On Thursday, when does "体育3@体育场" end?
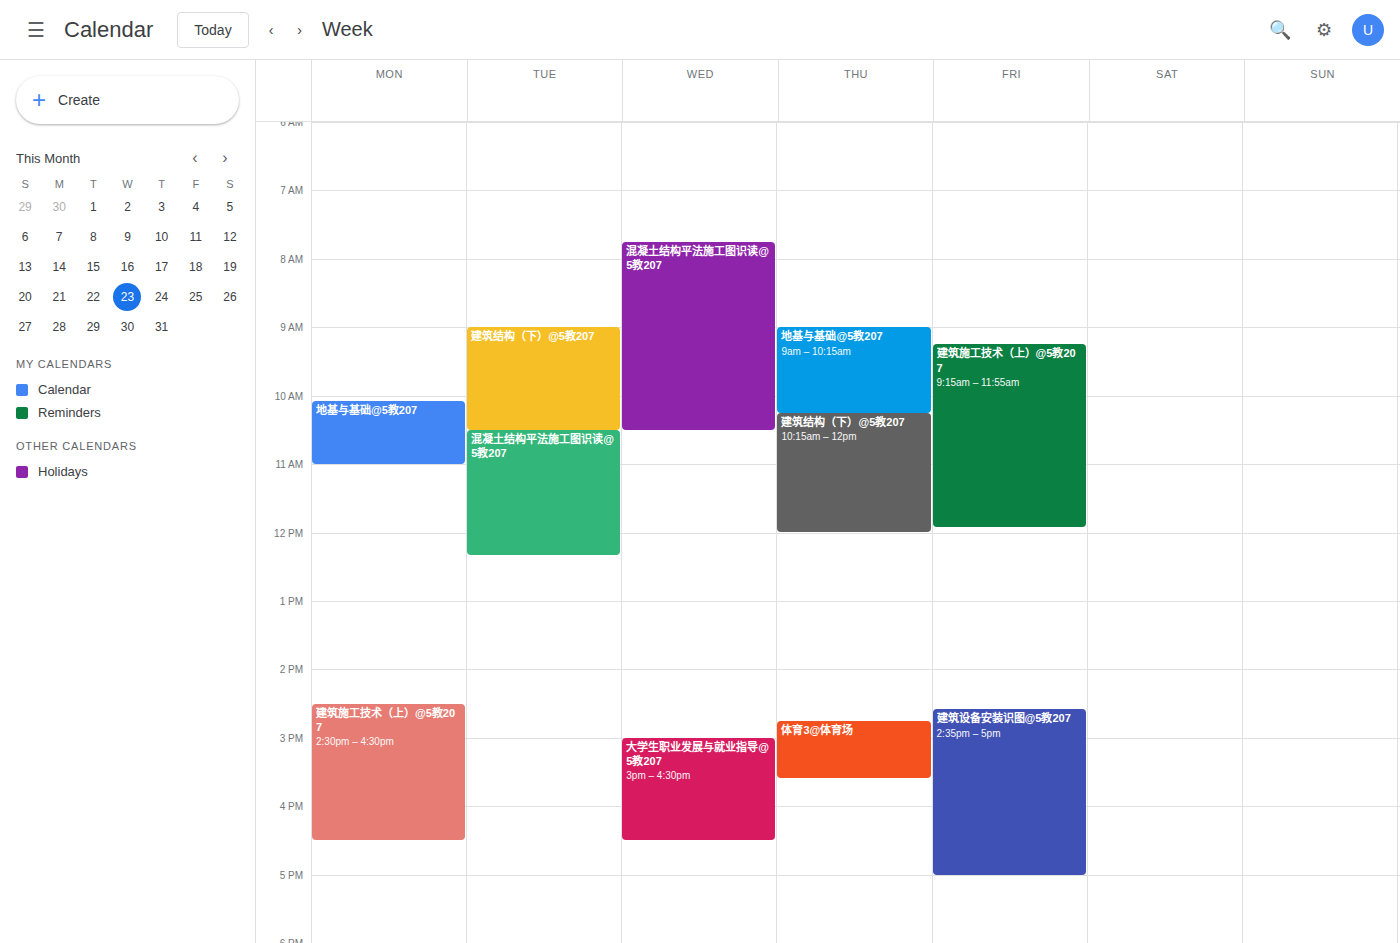
3:35 PM